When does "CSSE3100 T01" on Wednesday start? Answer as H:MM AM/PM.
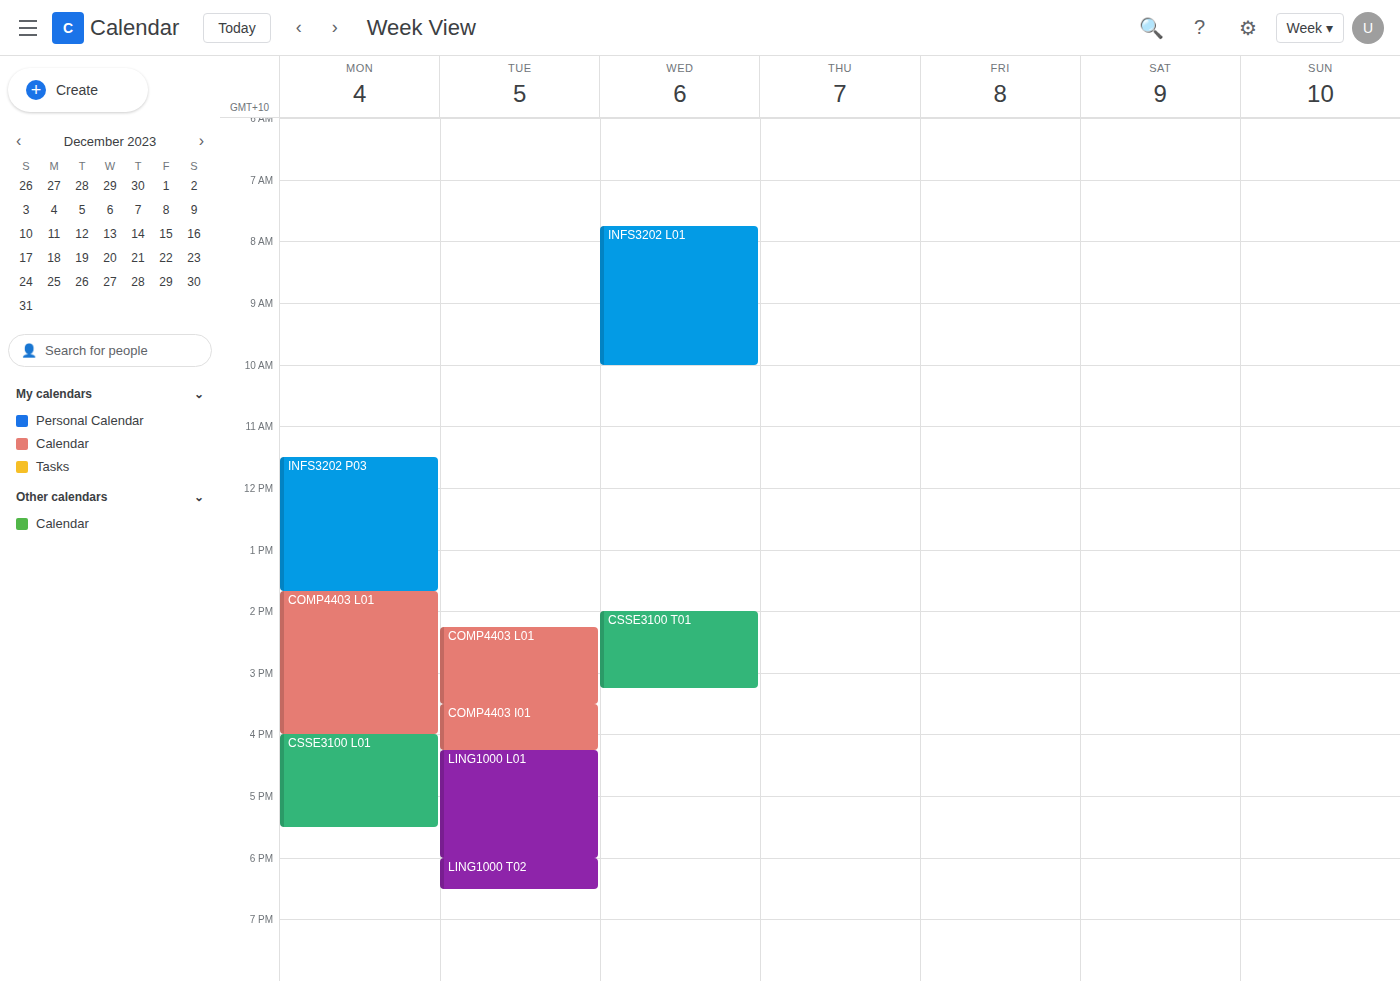
2:00 PM